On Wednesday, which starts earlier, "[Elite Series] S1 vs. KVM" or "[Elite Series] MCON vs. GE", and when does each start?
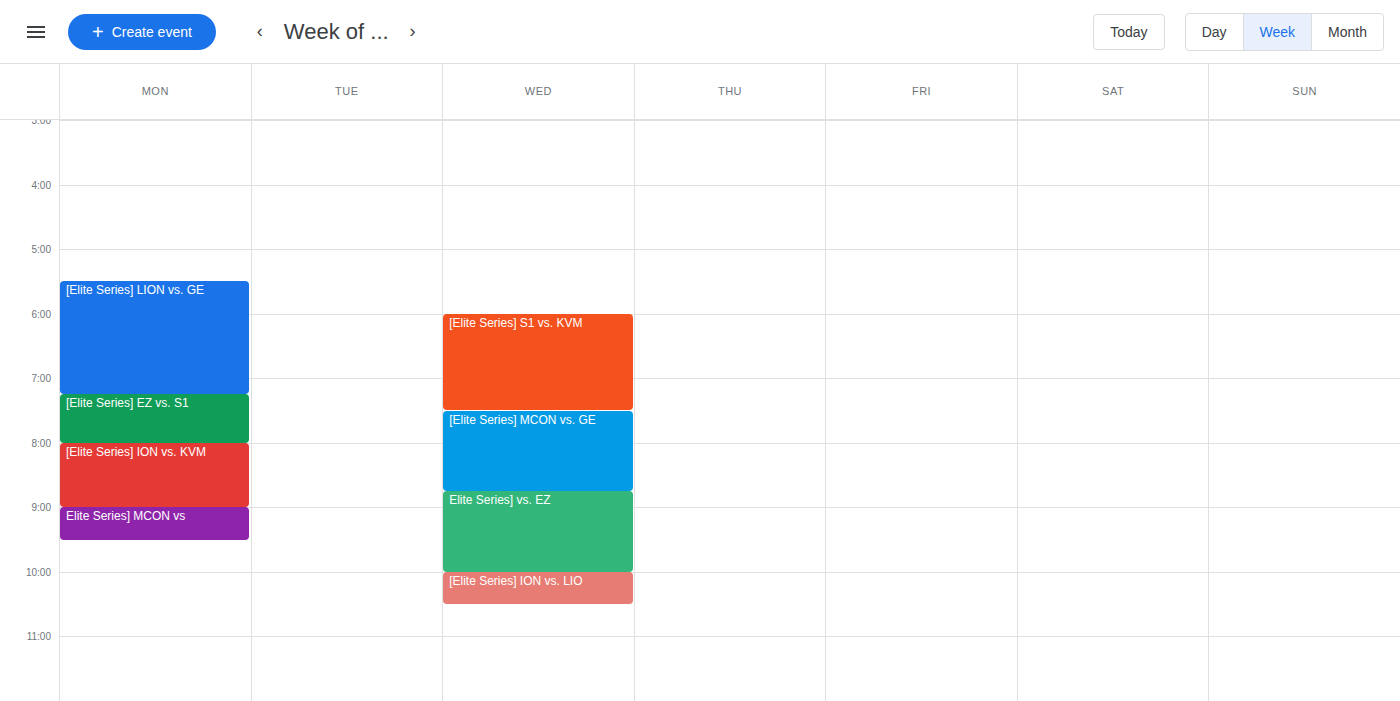
"[Elite Series] S1 vs. KVM" 6:00 PM; "[Elite Series] MCON vs. GE" 7:30 PM.